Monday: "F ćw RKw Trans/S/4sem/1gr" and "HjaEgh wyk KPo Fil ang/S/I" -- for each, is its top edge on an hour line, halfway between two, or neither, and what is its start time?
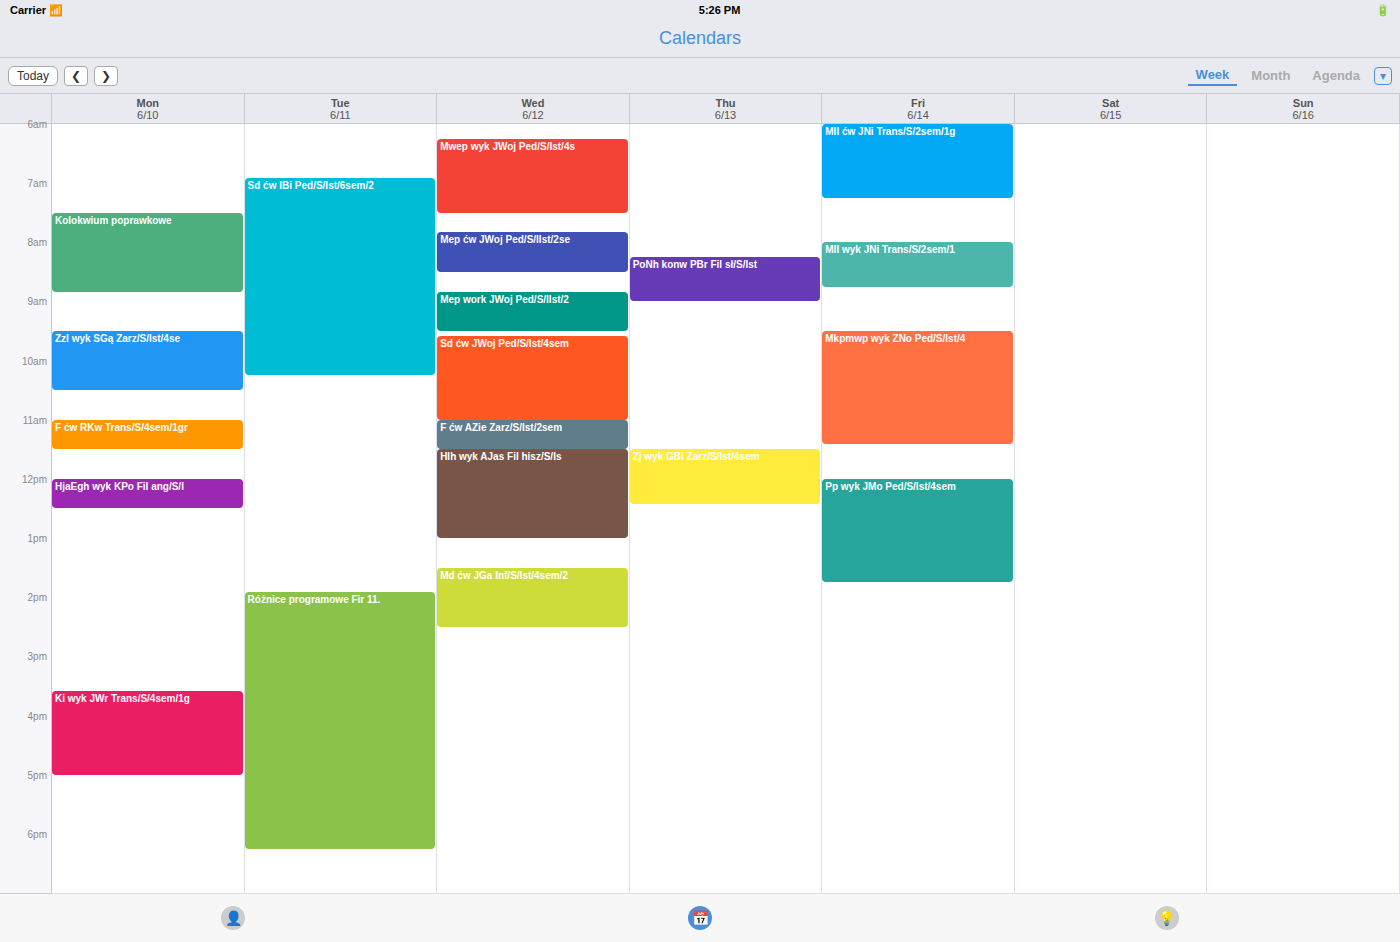
"F ćw RKw Trans/S/4sem/1gr": 11:00, exactly on the 11:00 line. "HjaEgh wyk KPo Fil ang/S/I": 12:00, exactly on the 12:00 line.